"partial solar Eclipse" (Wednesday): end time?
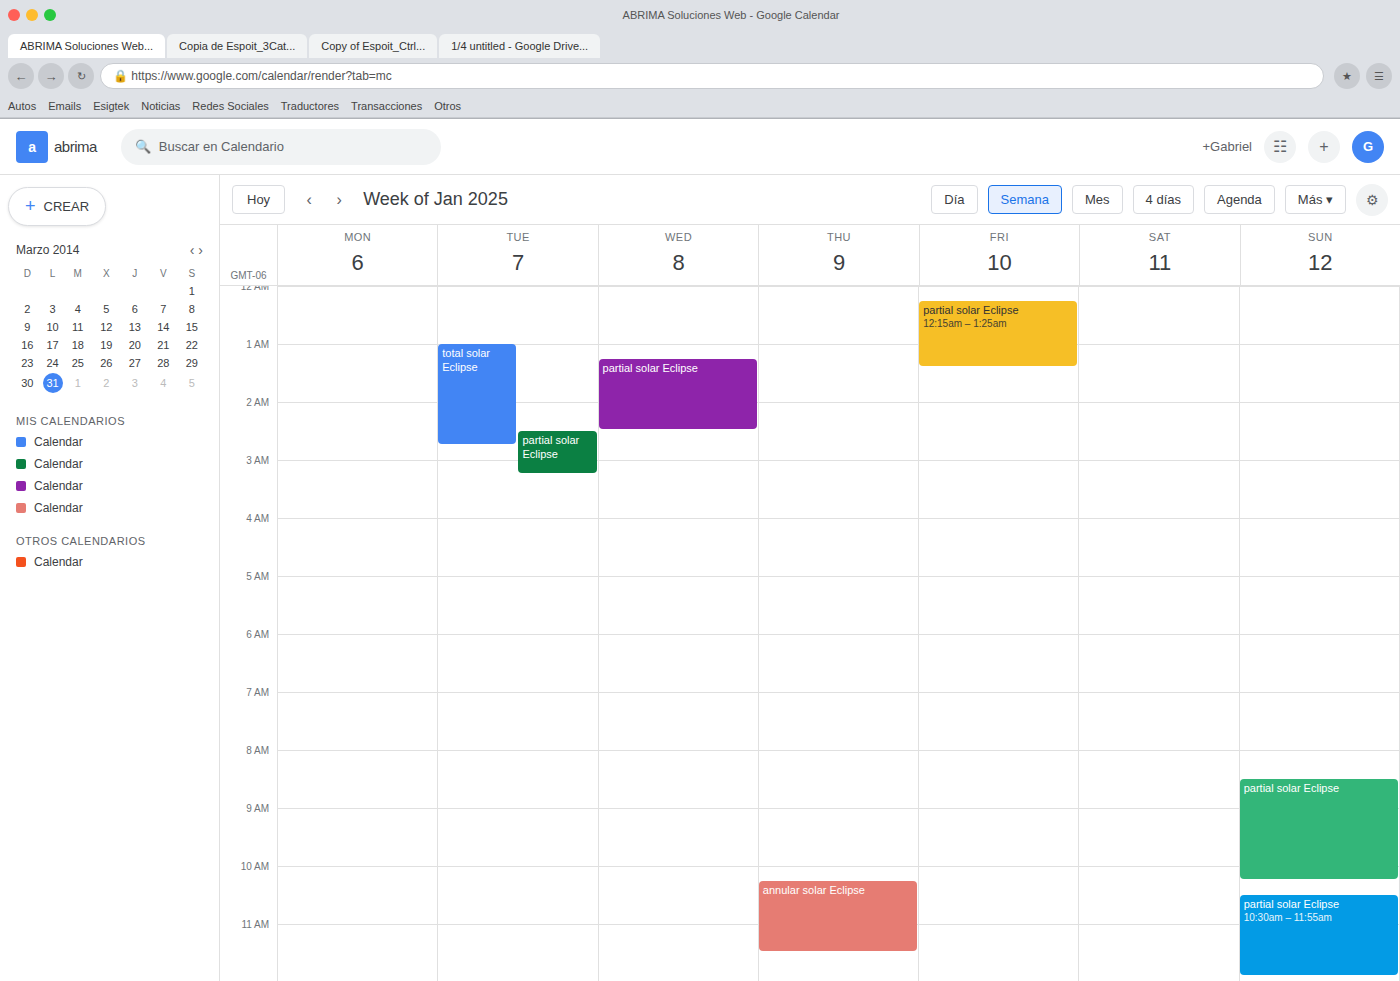
02:30